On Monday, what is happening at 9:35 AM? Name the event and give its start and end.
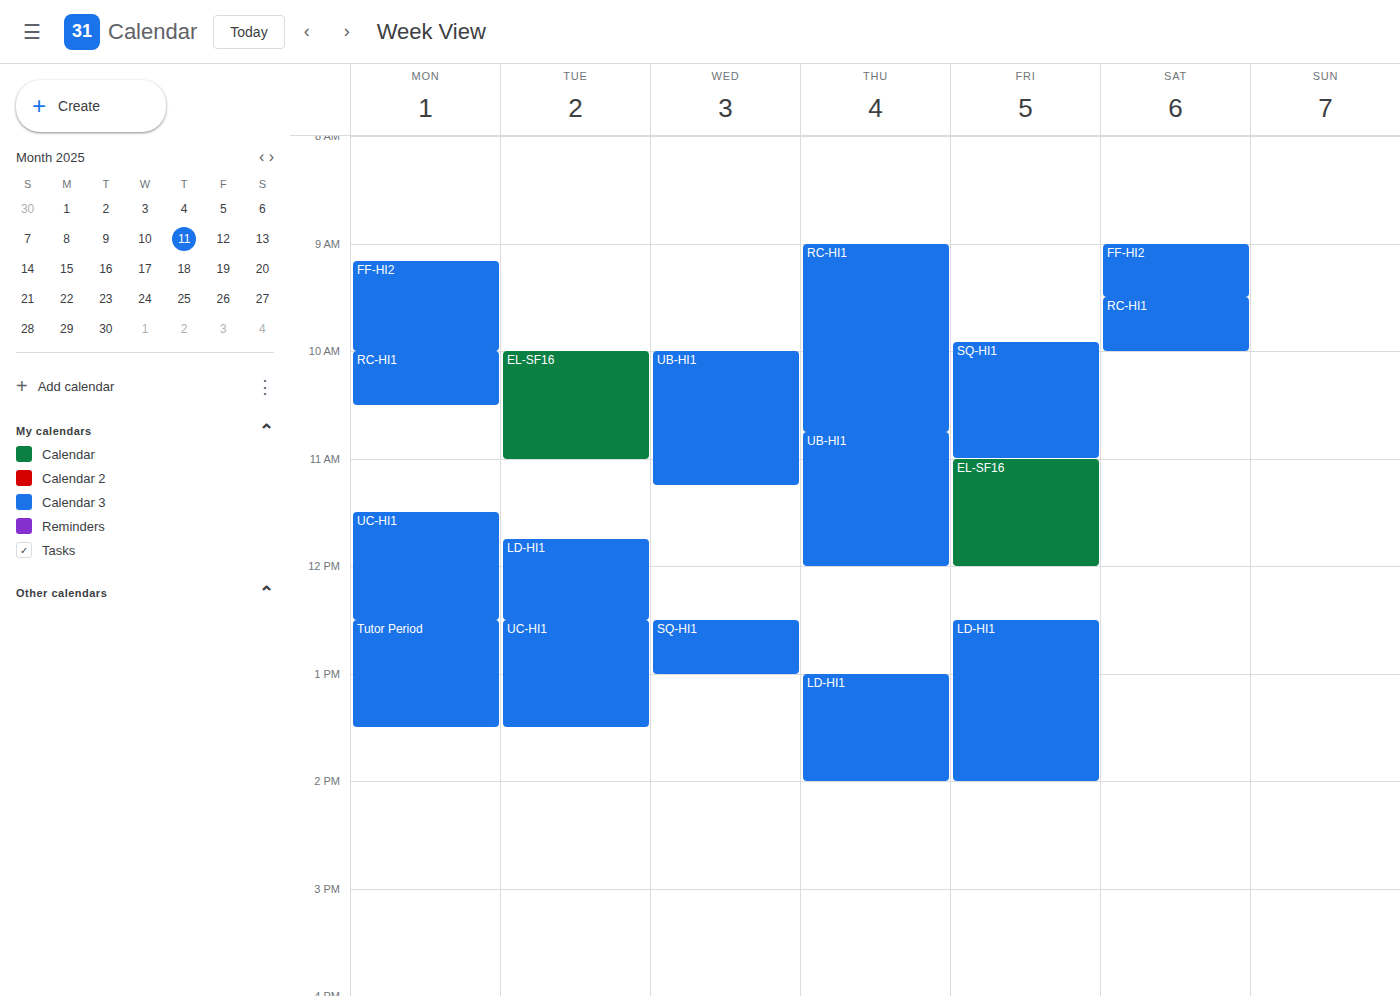
"FF-HI2", 9:10 AM to 10:00 AM